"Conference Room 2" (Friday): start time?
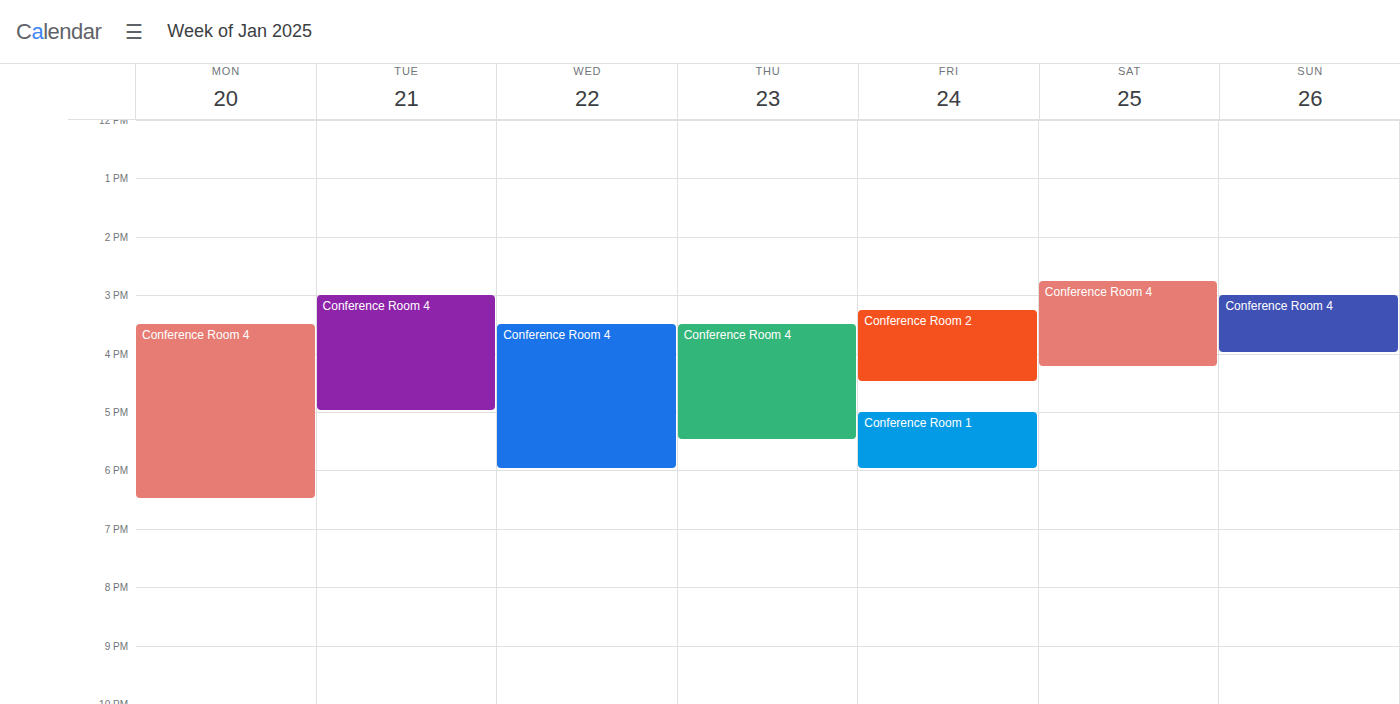
15:15